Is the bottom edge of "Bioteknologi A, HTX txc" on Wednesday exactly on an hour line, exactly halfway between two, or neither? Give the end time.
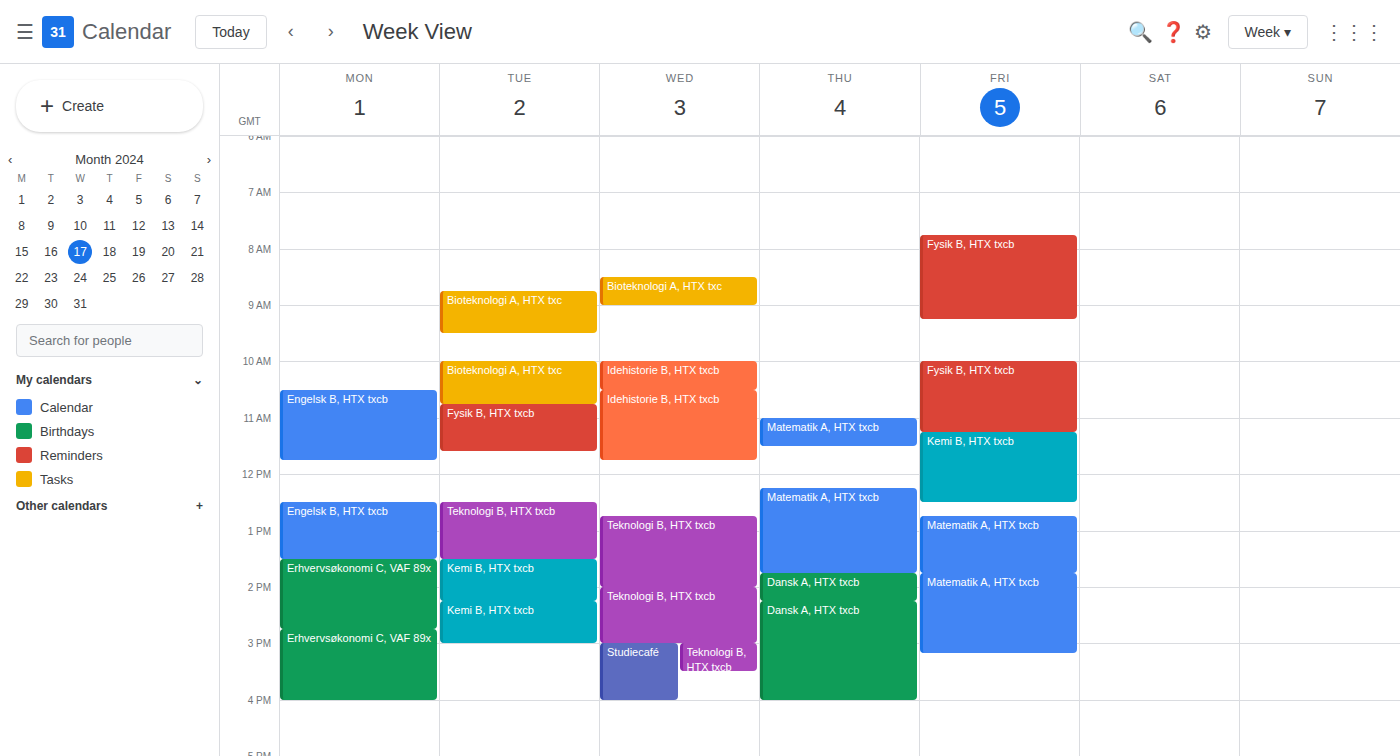
09:00 -- exactly on the 09:00 line.